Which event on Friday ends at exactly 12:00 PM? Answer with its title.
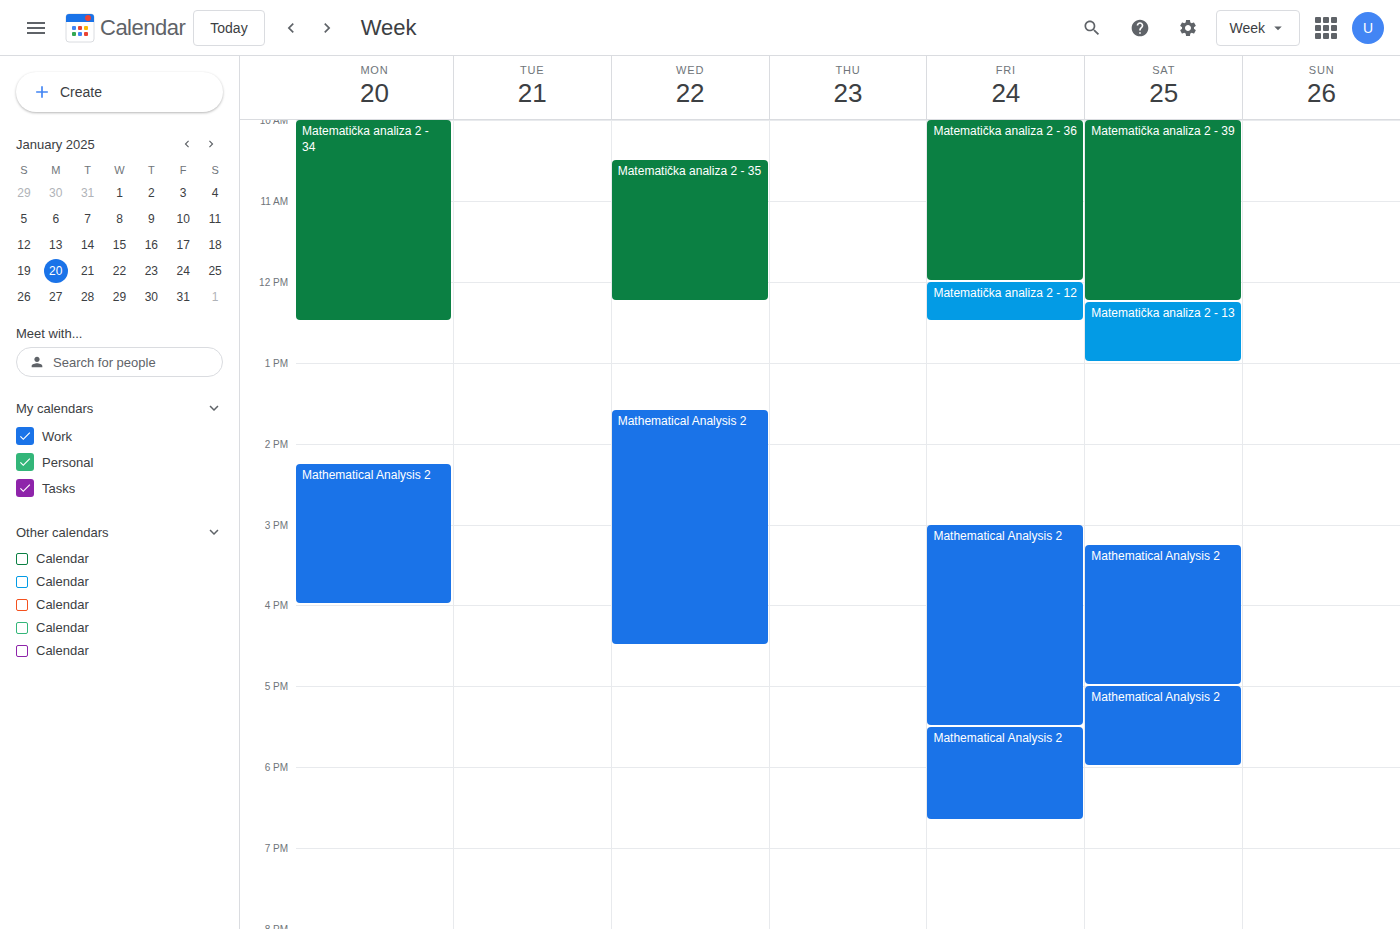
"Matematička analiza 2 - 36"